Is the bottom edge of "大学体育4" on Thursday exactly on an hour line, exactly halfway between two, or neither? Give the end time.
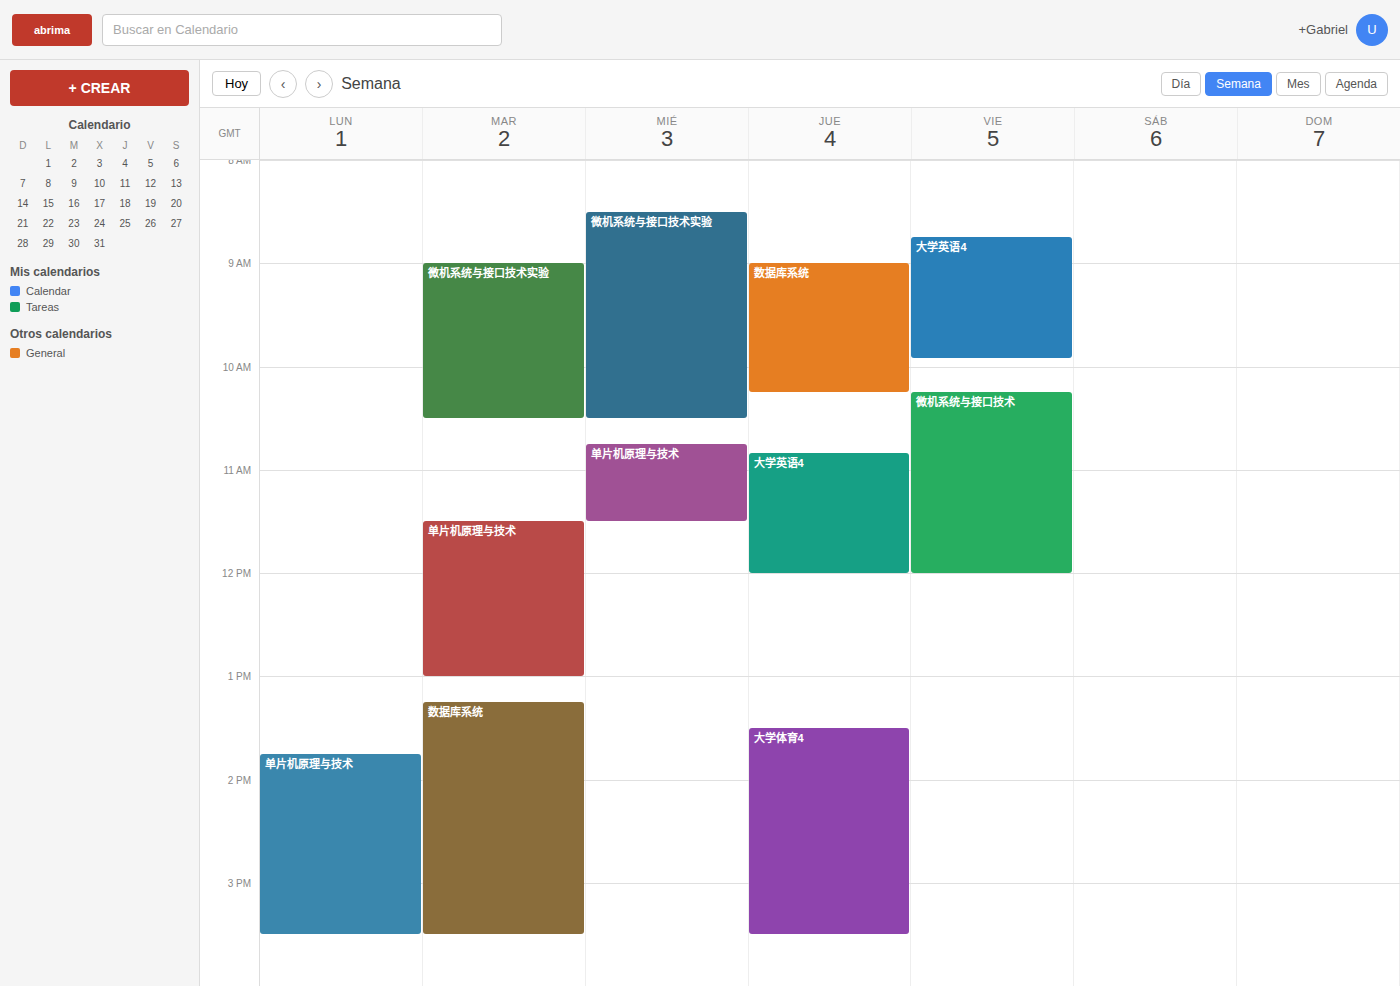
3:30 PM -- halfway between the 3 PM and 4 PM lines.